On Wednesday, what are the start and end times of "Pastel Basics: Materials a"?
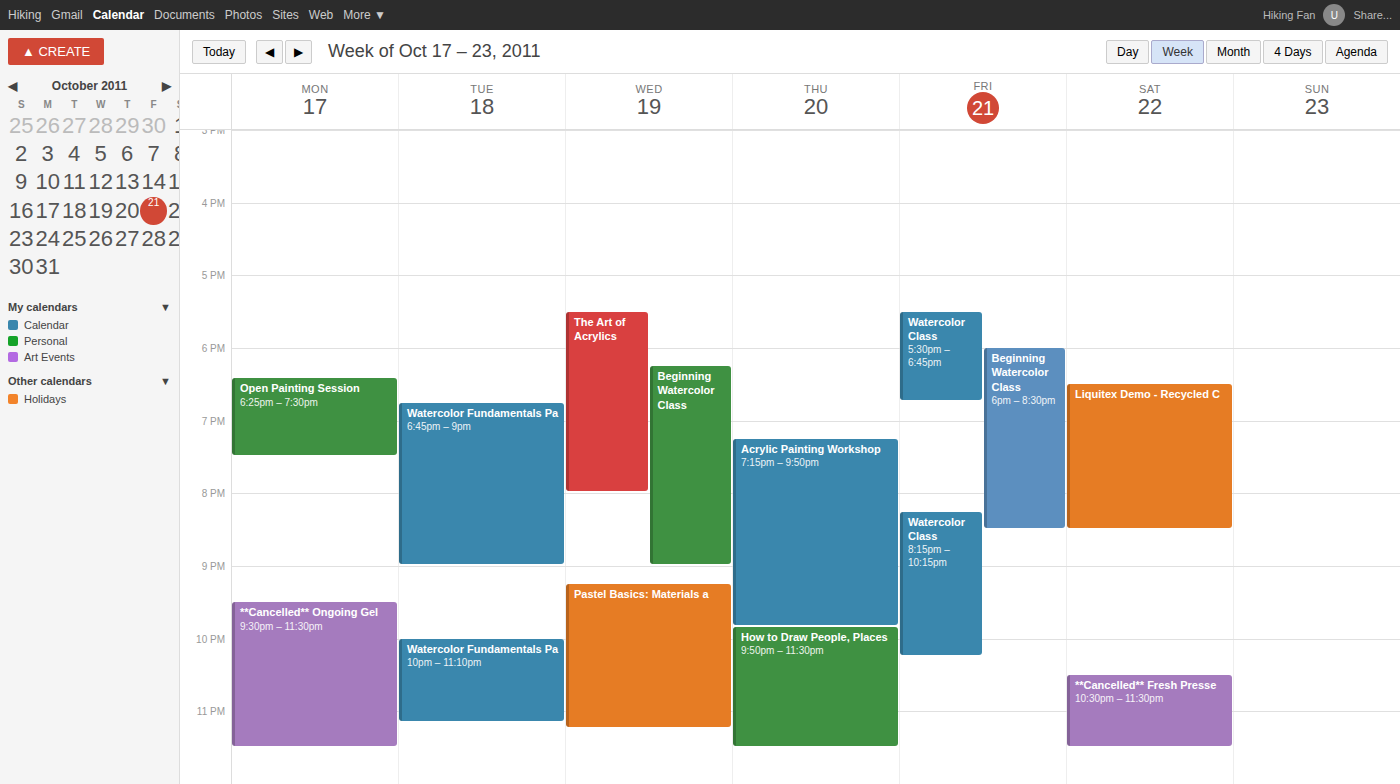
9:15 PM to 11:15 PM